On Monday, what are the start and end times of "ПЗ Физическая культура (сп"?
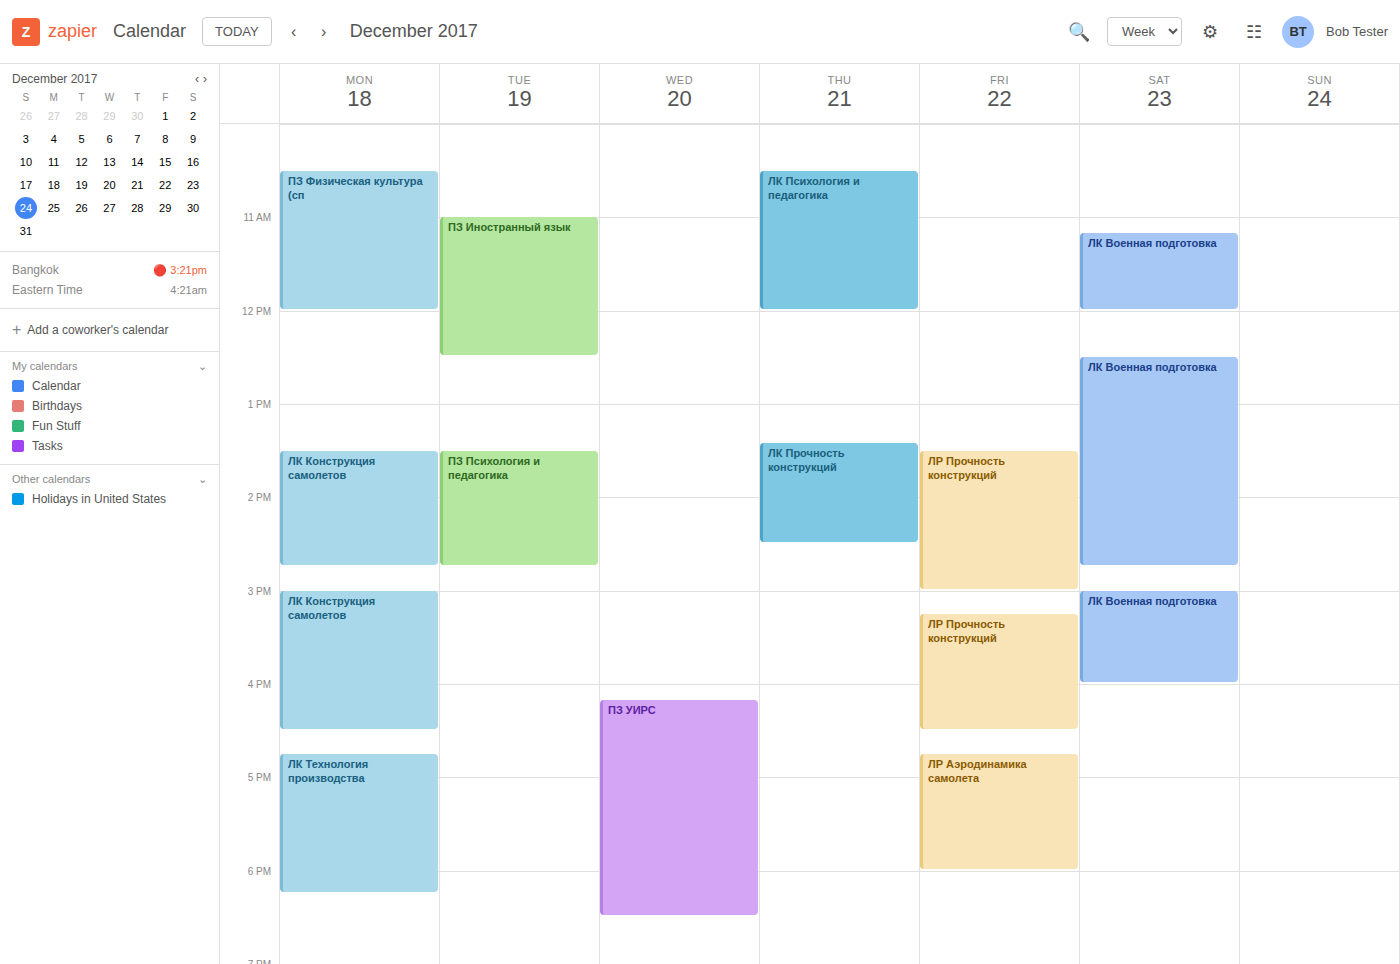
10:30 AM to 12:00 PM